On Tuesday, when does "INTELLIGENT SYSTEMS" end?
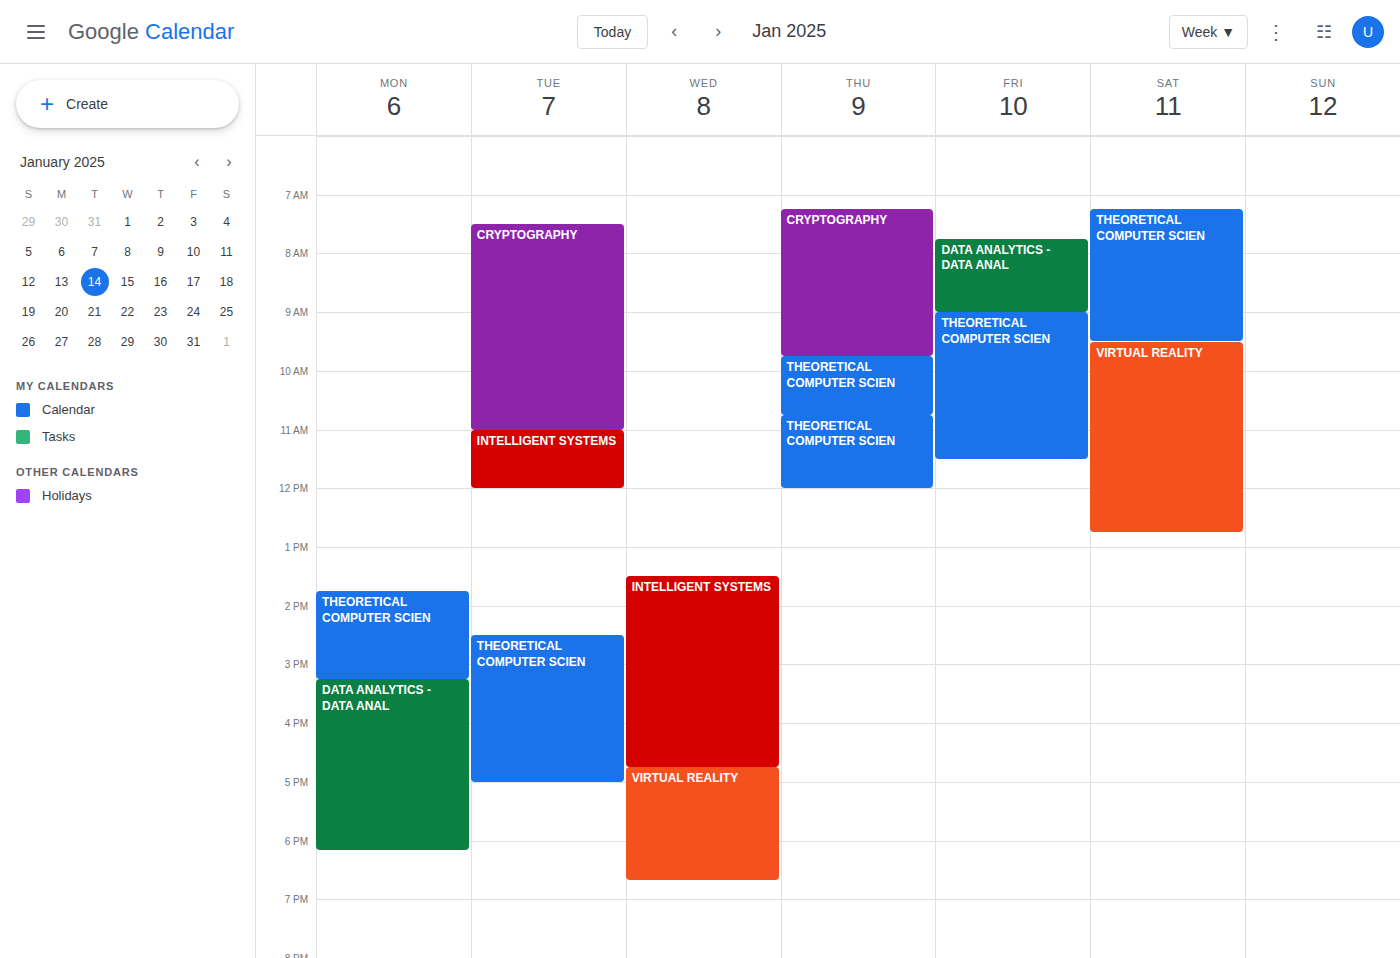
12:00 PM